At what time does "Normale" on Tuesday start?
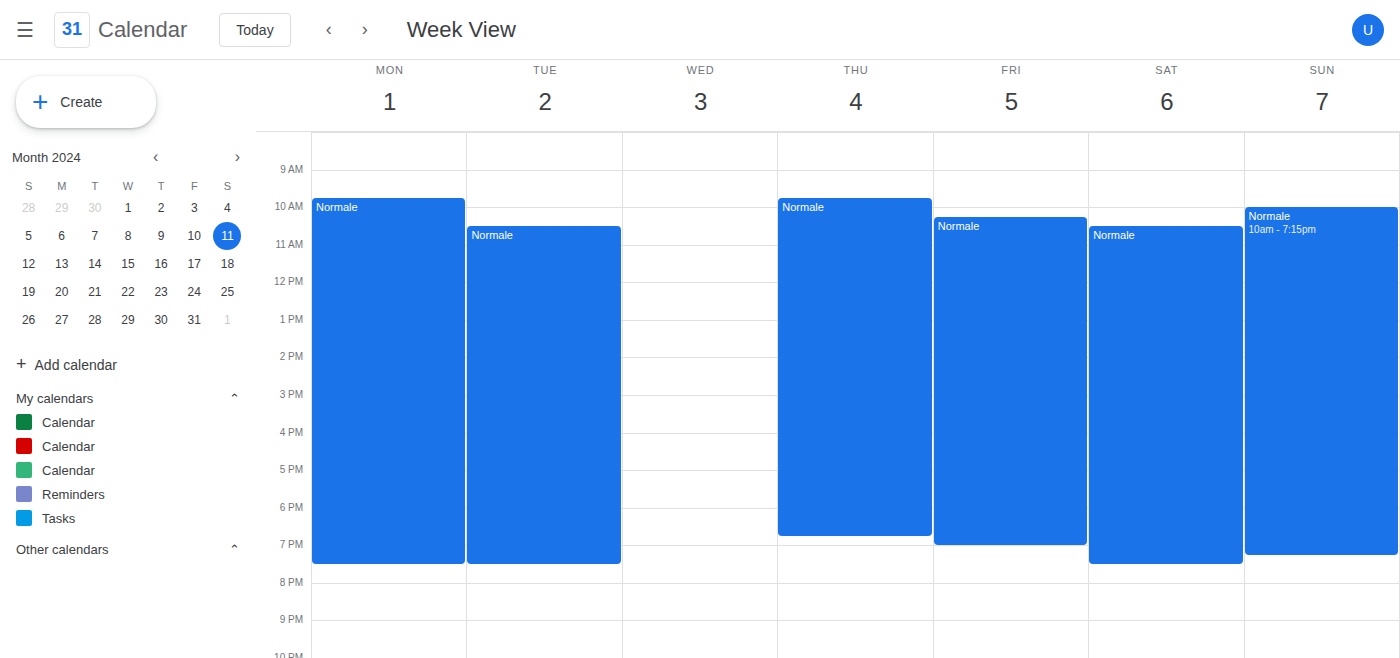
10:30